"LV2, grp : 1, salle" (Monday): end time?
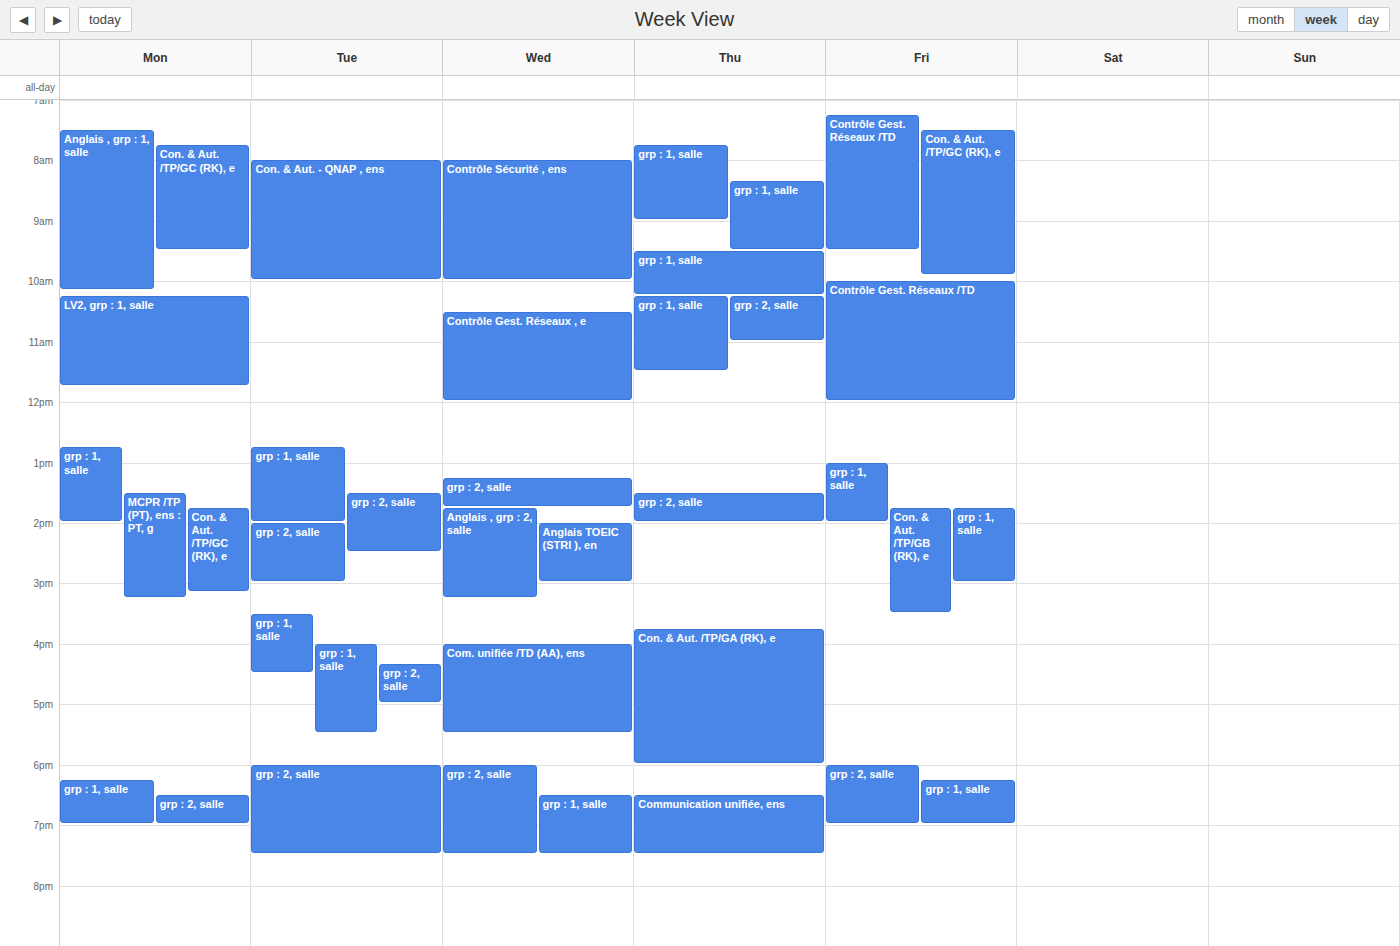
11:45 AM